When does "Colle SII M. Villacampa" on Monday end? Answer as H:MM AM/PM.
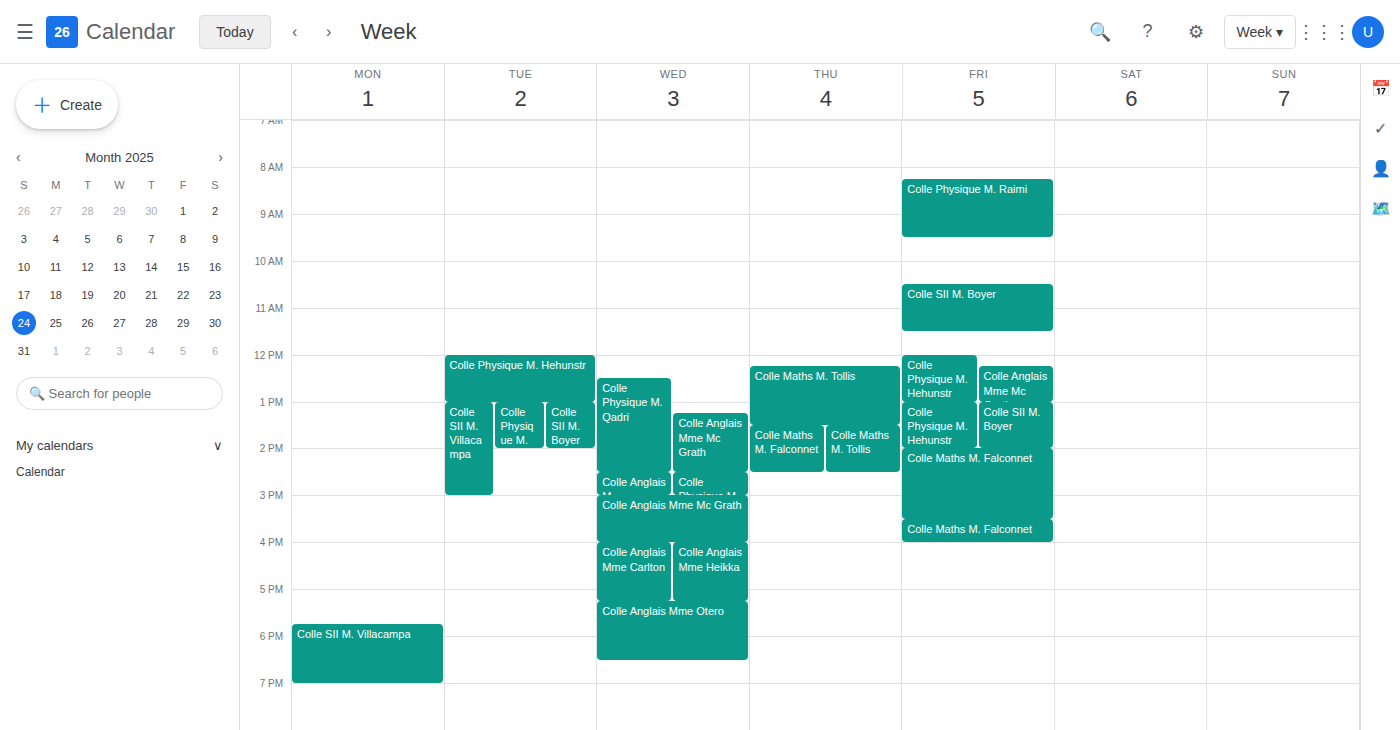
7:00 PM